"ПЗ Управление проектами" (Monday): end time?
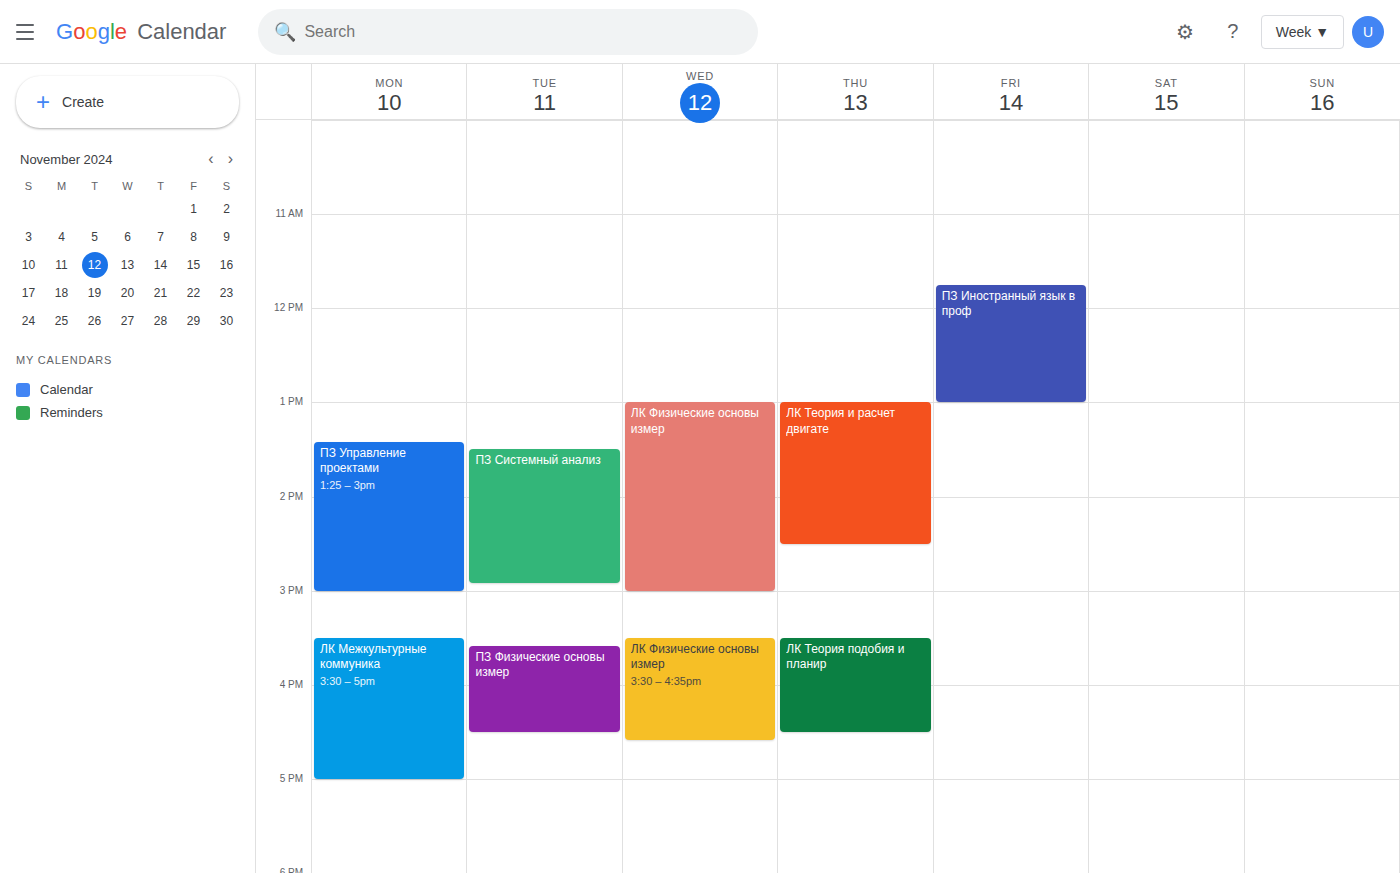
3:00 PM